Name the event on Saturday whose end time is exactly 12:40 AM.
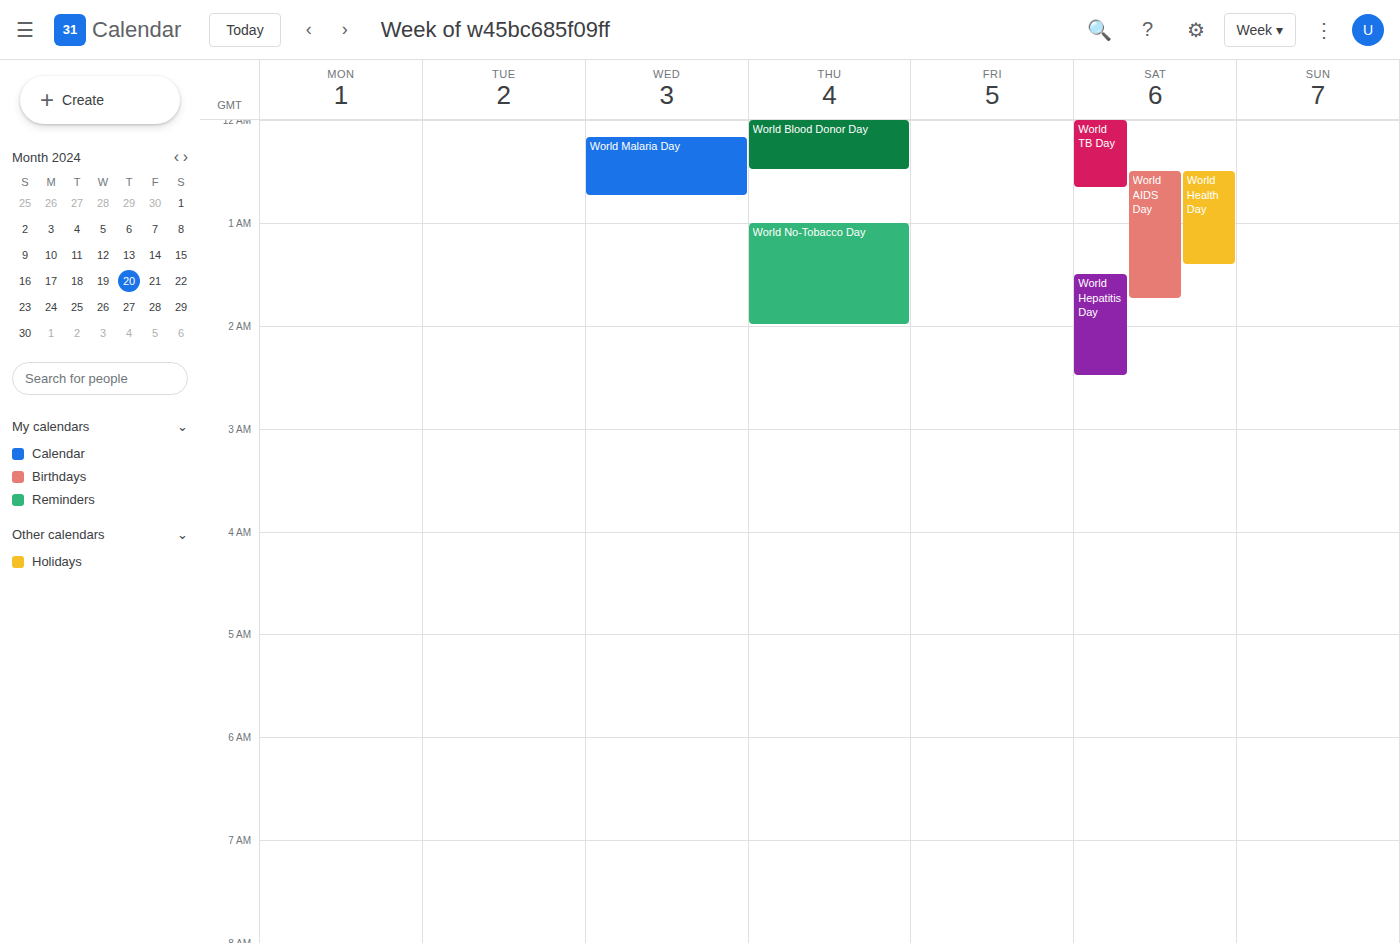
"World TB Day"